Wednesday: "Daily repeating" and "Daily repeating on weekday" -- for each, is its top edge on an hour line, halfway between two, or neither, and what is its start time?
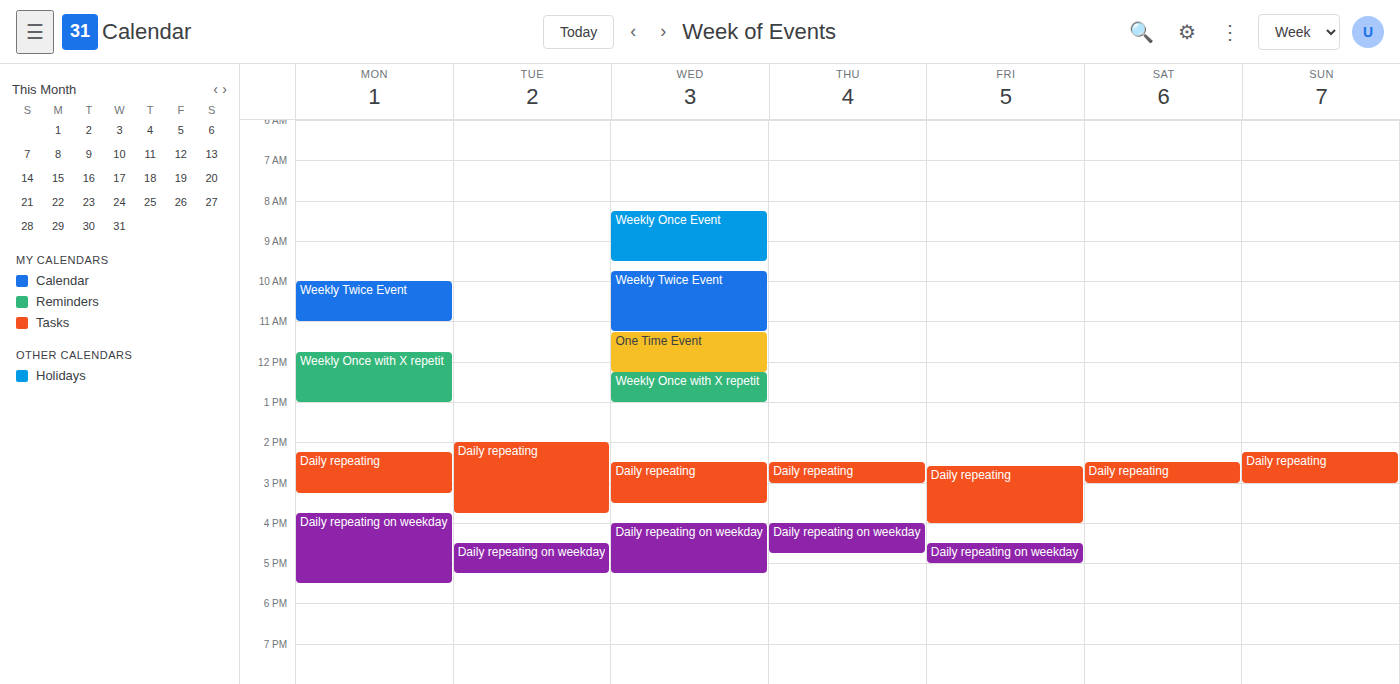
"Daily repeating": 2:30 PM, halfway between the 2 PM and 3 PM lines. "Daily repeating on weekday": 4:00 PM, exactly on the 4 PM line.